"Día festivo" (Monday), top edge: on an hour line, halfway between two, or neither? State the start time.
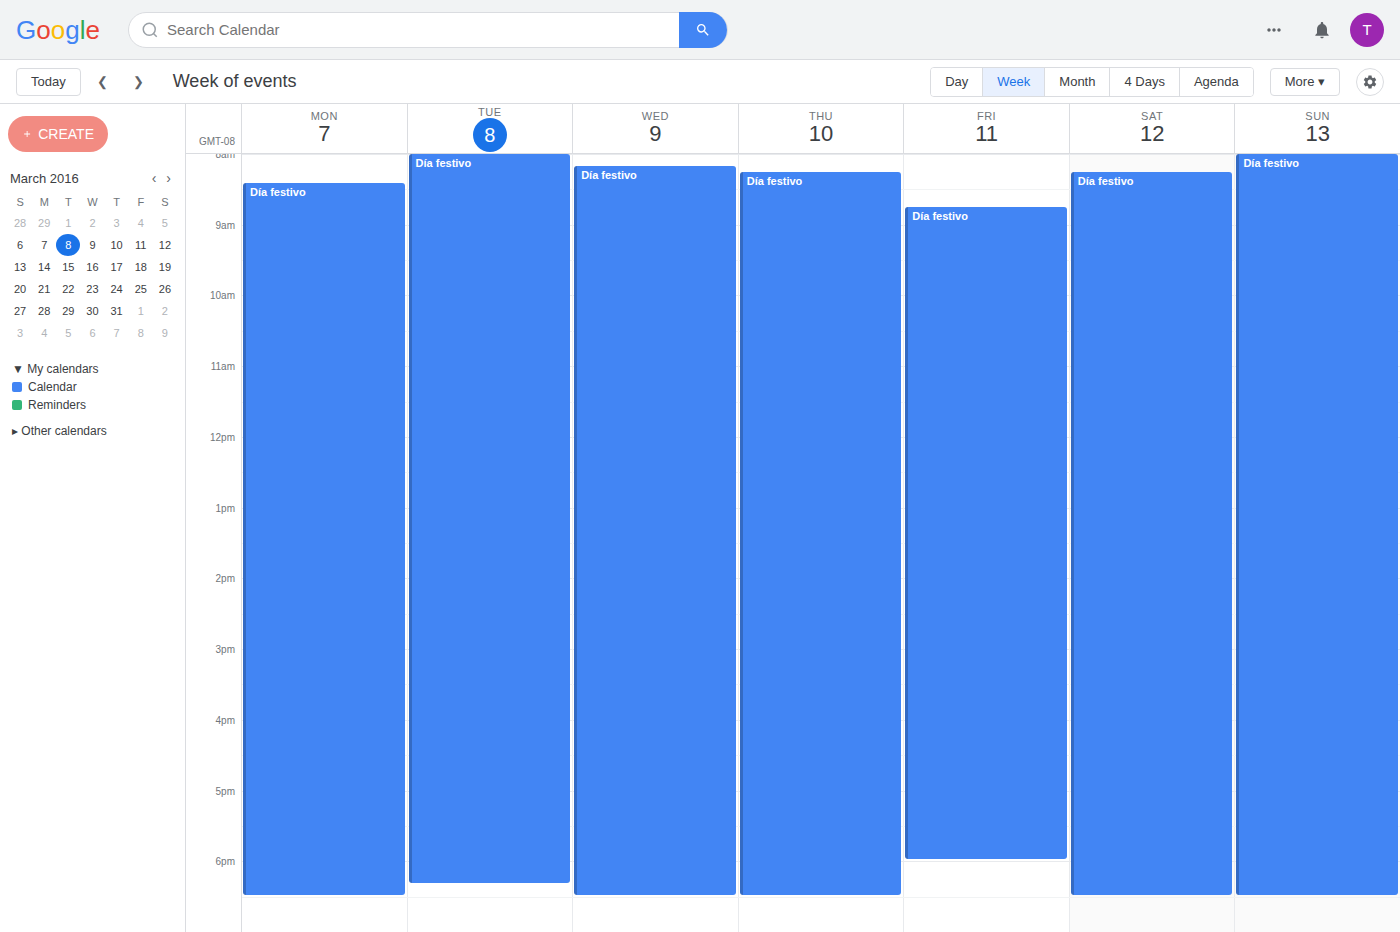
8:25 AM -- neither: 25 minutes below the 8 AM line and 35 minutes above the 9 AM line.